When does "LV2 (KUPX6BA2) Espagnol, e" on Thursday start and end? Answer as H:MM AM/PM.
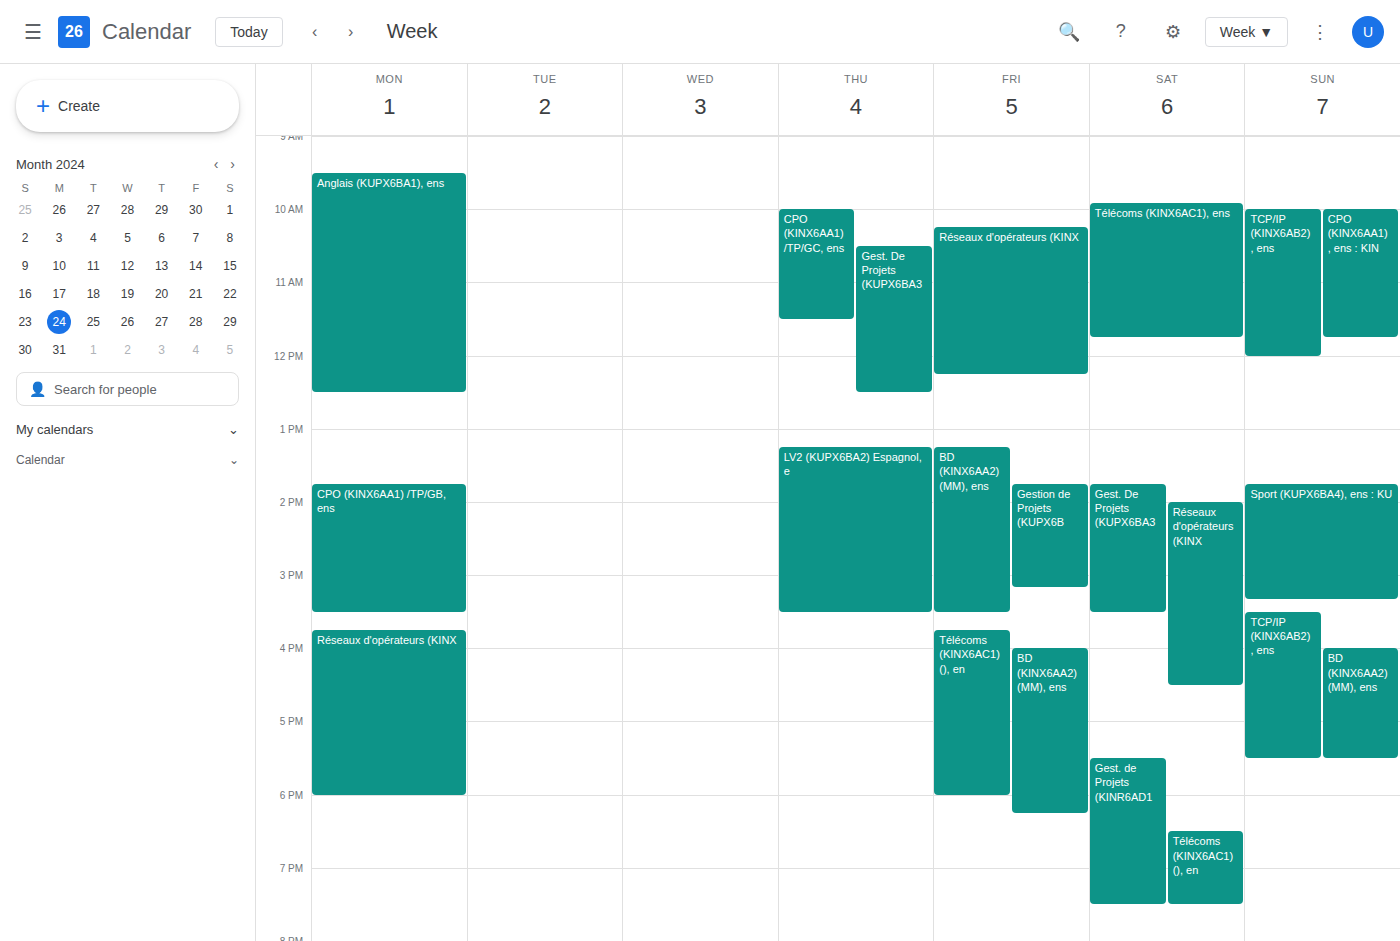
1:15 PM to 3:30 PM